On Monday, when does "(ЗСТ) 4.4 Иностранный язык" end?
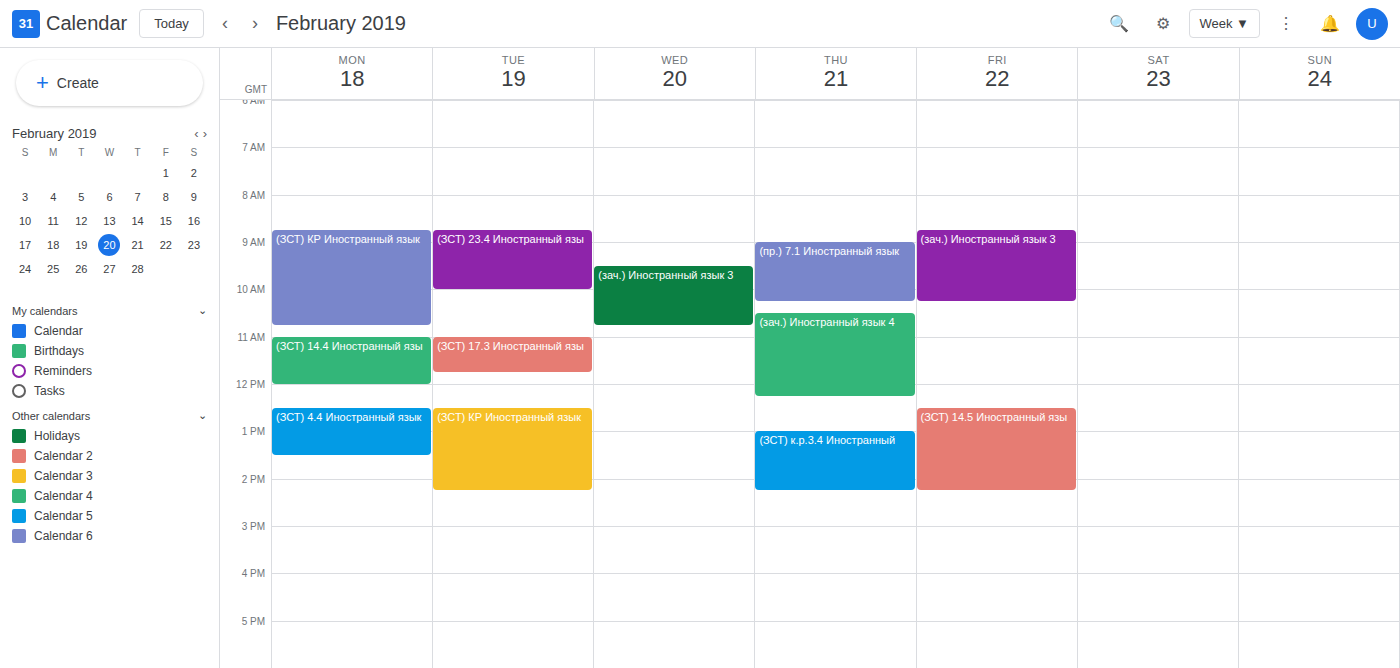
1:30 PM